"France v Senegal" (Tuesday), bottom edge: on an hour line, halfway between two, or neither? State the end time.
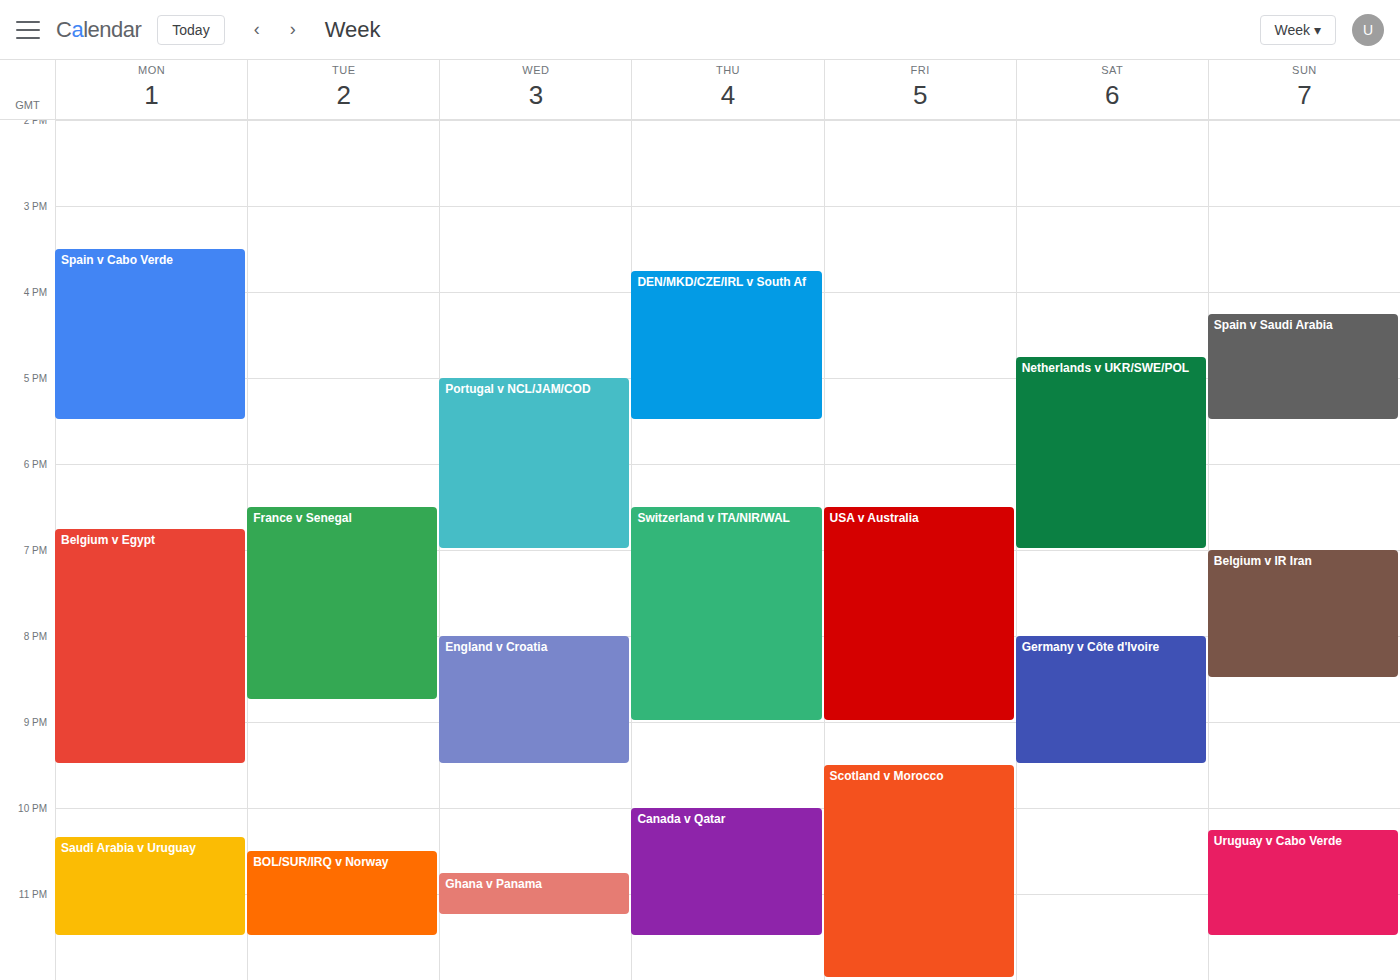
8:45 PM -- neither: three quarters of the way from the 8 PM line to the 9 PM line.